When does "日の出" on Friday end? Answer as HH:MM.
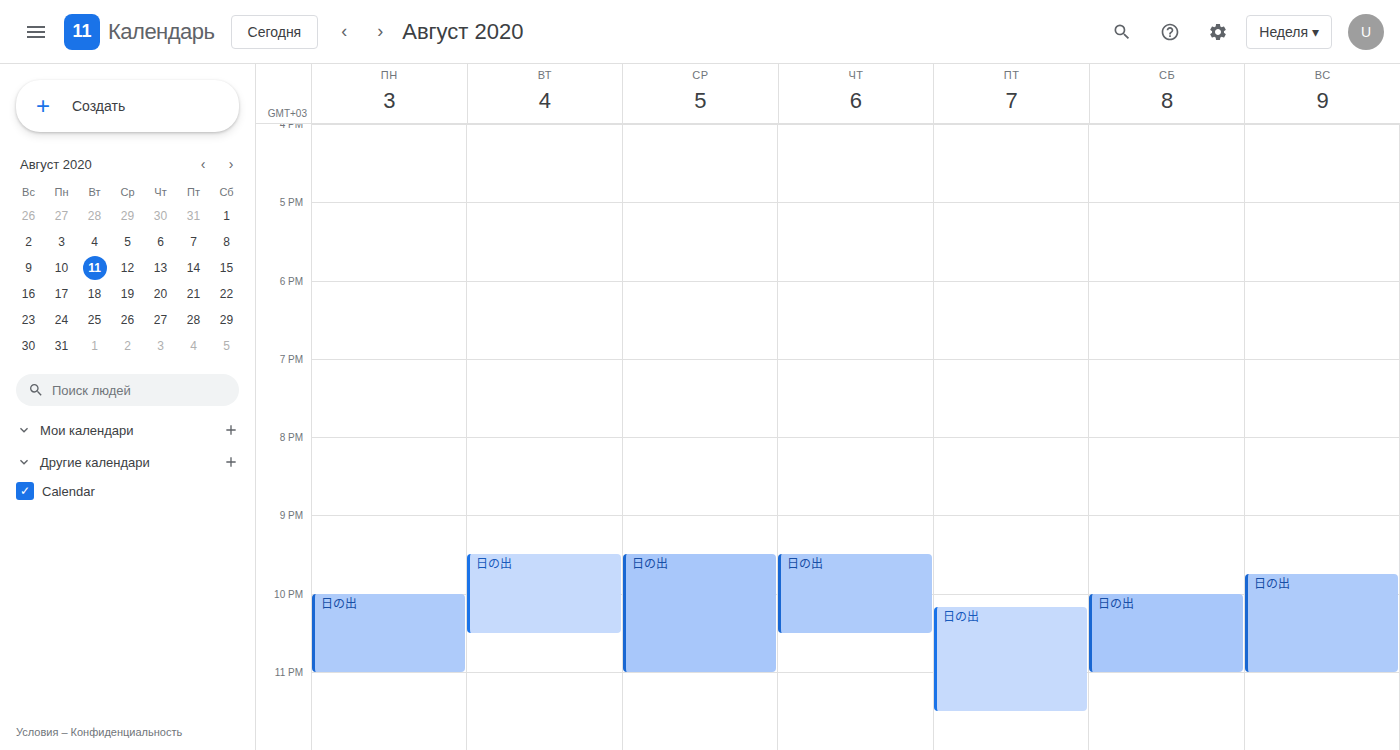
23:30